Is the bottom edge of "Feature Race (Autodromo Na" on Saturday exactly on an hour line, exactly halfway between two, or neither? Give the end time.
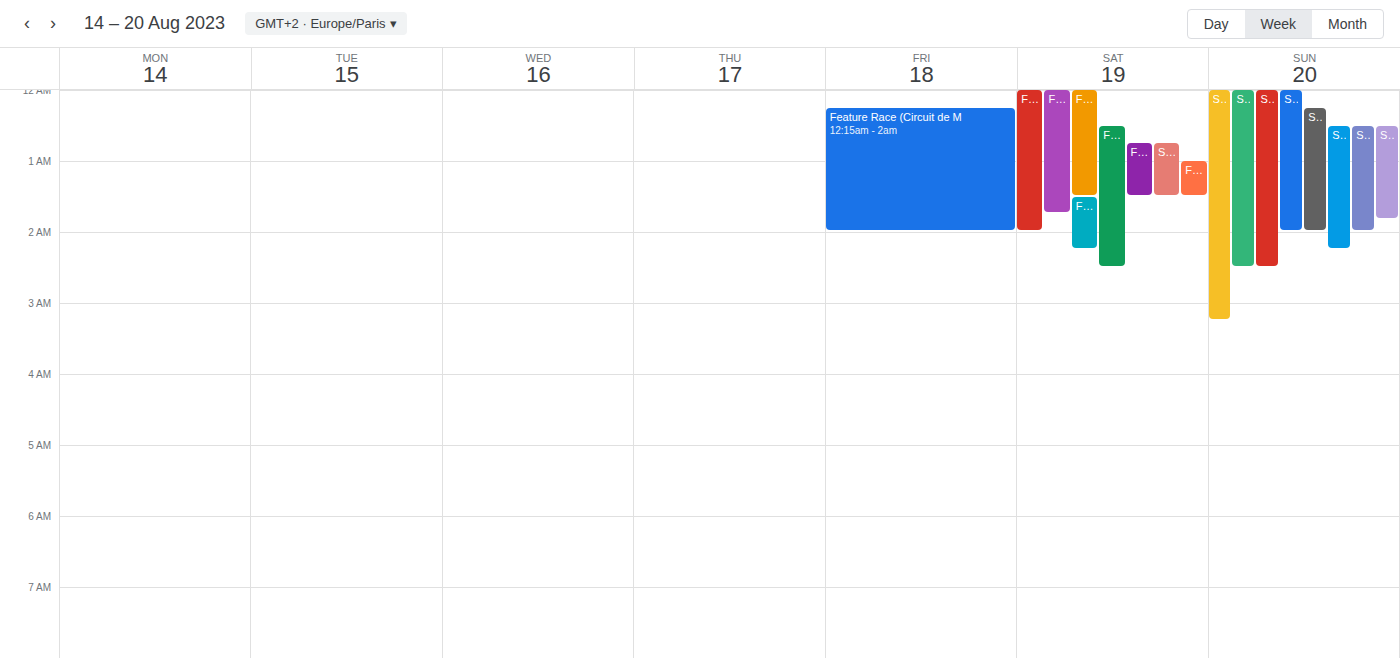
02:00 -- exactly on the 02:00 line.